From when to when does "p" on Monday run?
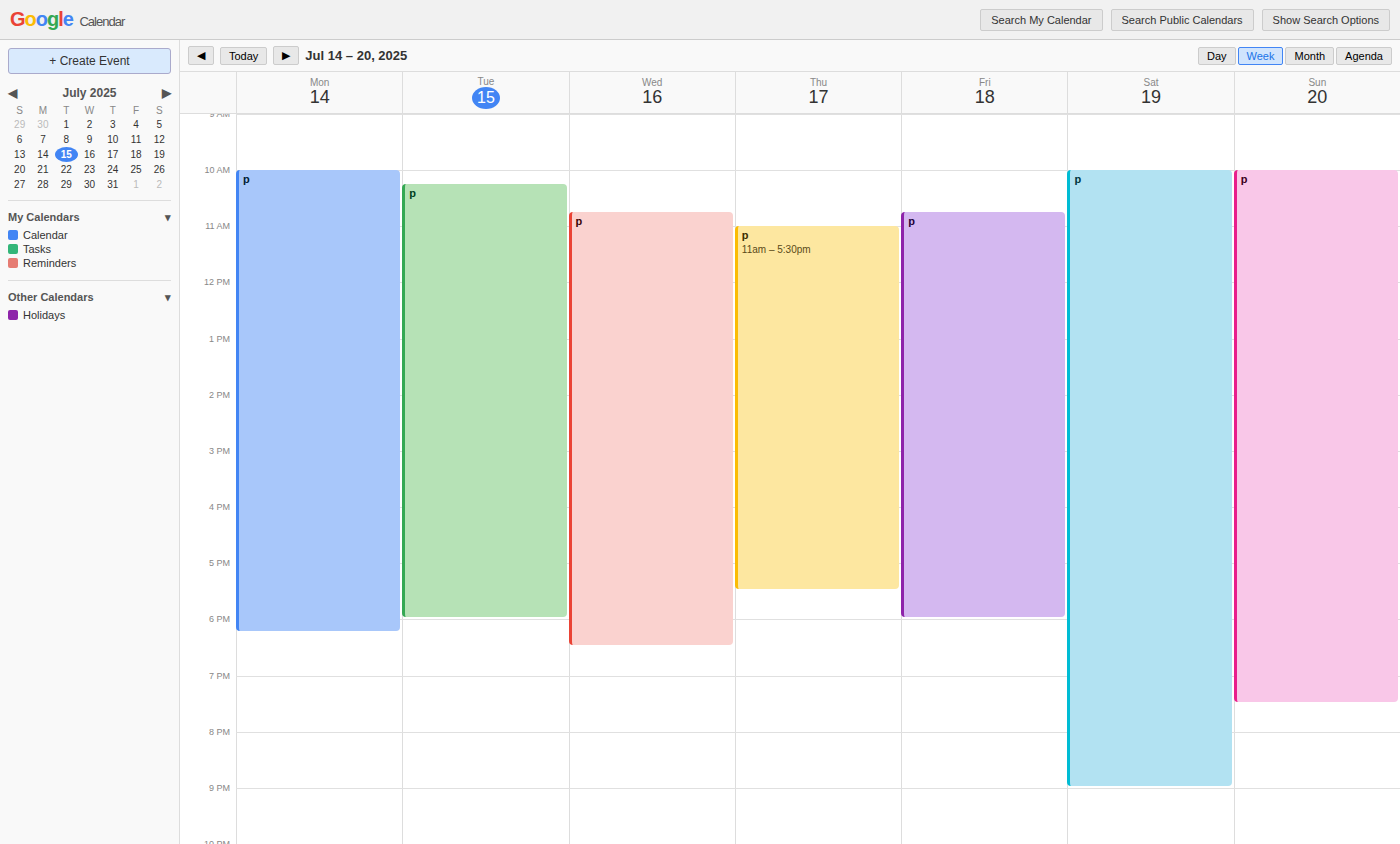
10:00 AM to 6:15 PM